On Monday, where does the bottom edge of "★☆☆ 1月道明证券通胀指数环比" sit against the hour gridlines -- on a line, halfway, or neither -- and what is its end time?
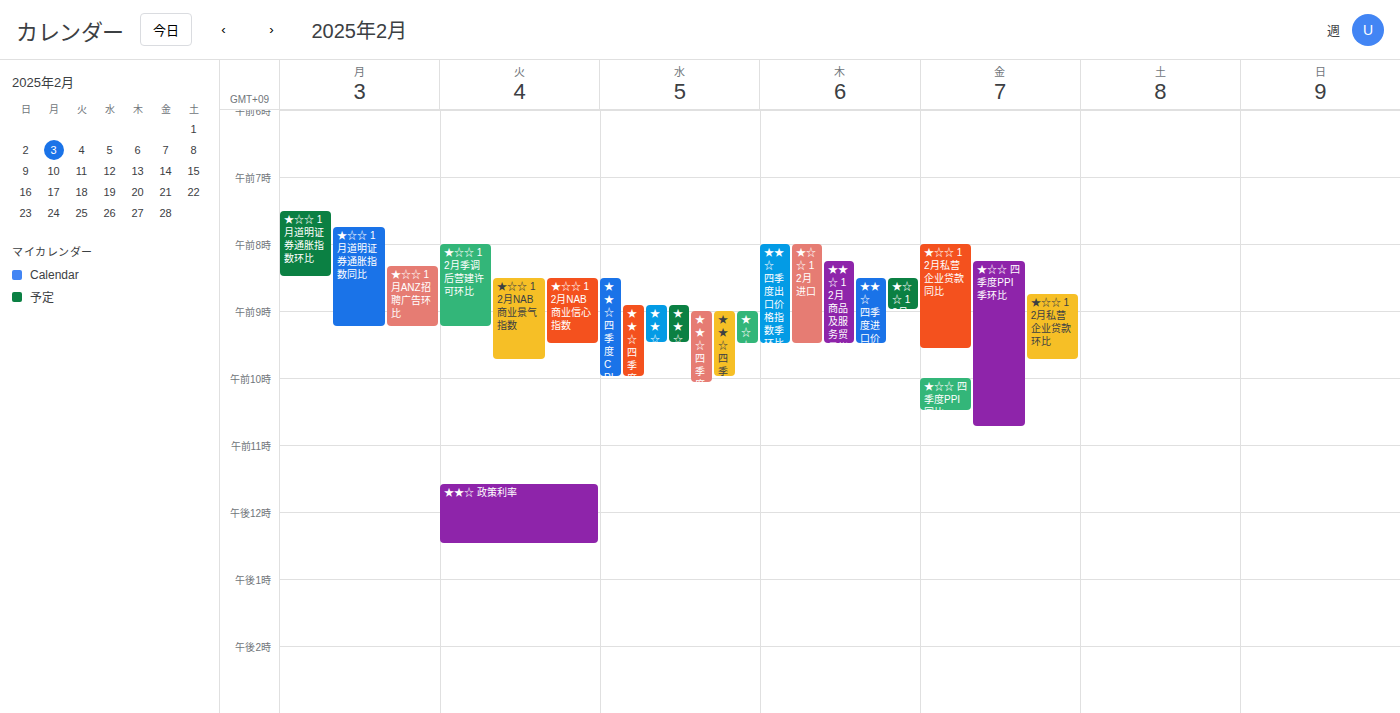
8:30 AM -- halfway between the 8 AM and 9 AM lines.